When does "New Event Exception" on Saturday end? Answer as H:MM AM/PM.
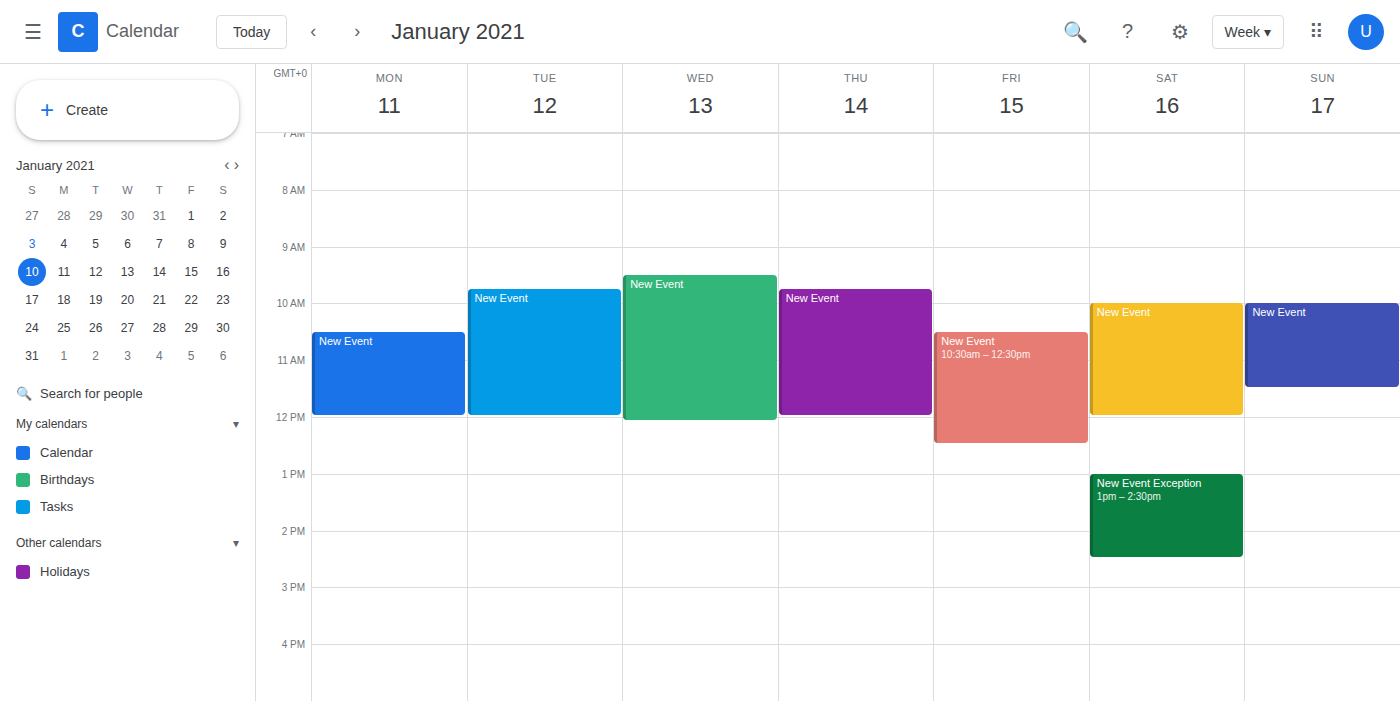
2:30 PM